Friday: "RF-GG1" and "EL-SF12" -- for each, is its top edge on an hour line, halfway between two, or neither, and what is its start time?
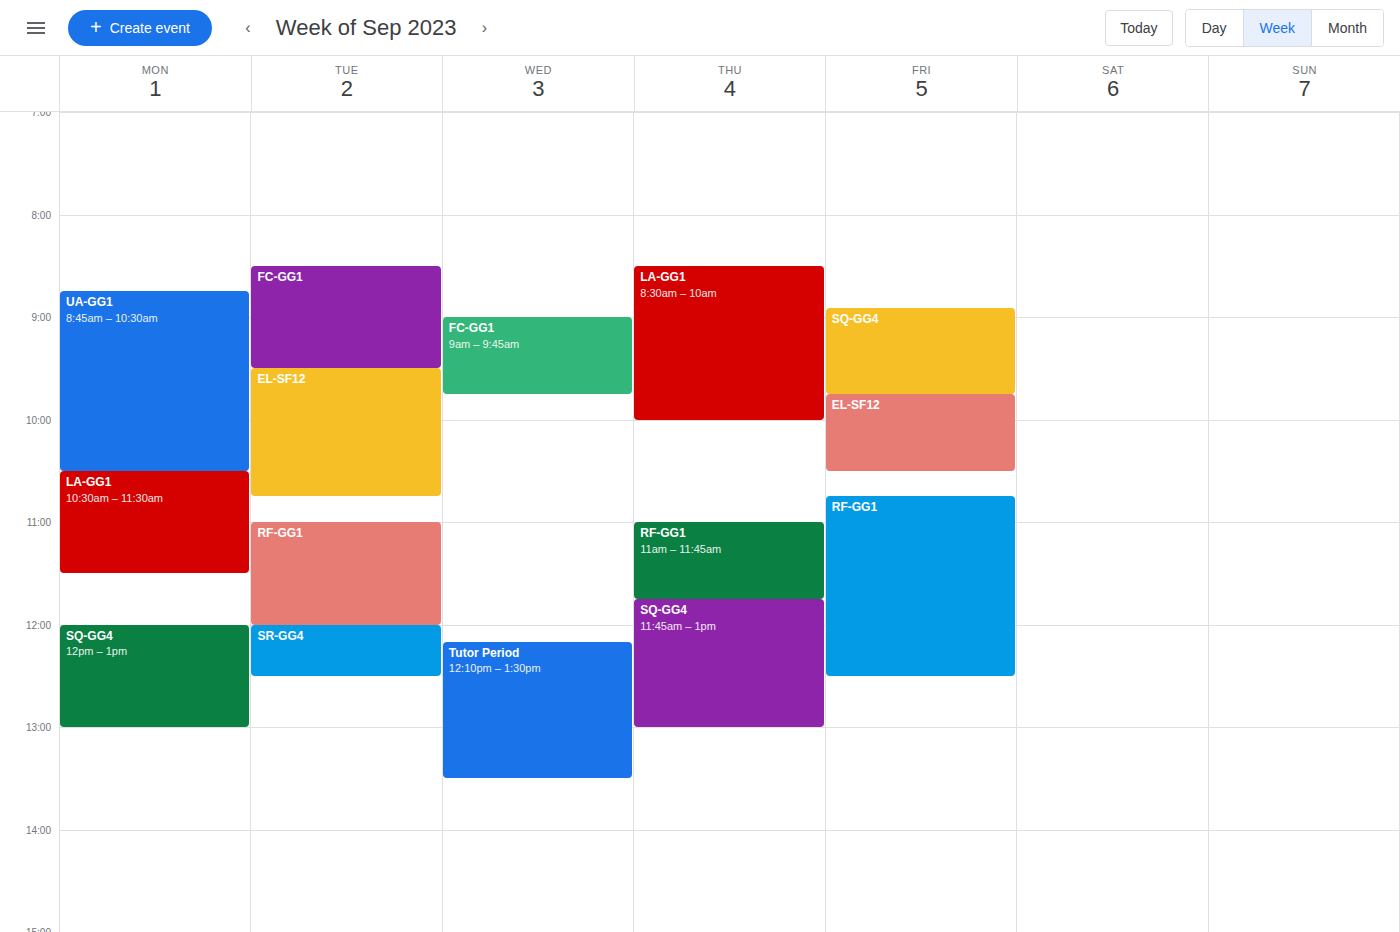
"RF-GG1": 10:45 AM, neither: three quarters of the way from the 10 AM line to the 11 AM line. "EL-SF12": 9:45 AM, neither: three quarters of the way from the 9 AM line to the 10 AM line.